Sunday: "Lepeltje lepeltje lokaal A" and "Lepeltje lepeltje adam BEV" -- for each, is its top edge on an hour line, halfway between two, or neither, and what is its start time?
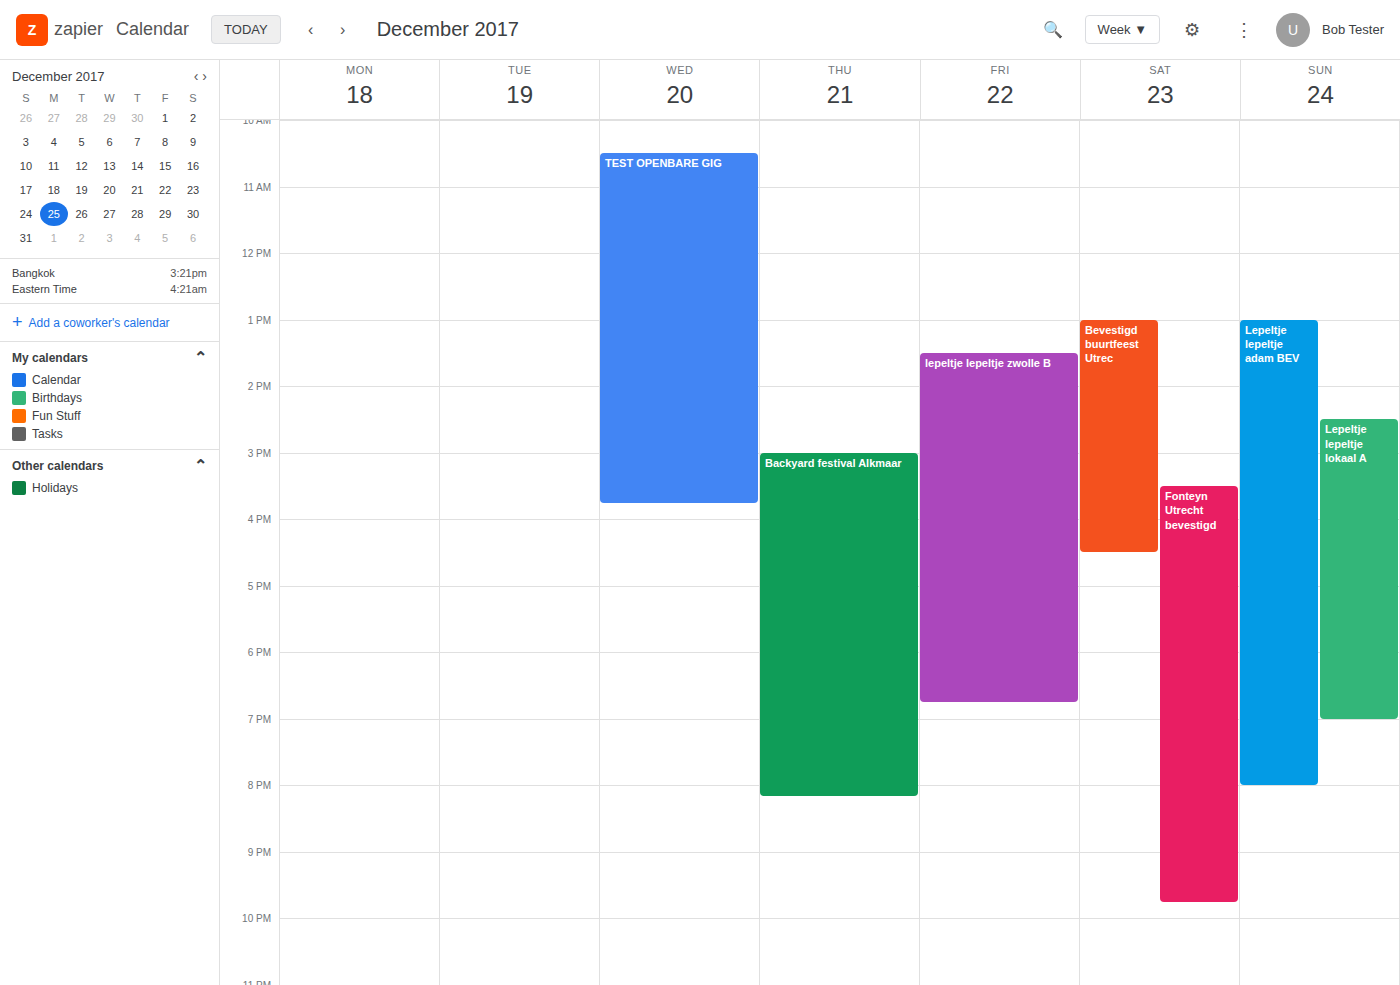
"Lepeltje lepeltje lokaal A": 2:30 PM, halfway between the 2 PM and 3 PM lines. "Lepeltje lepeltje adam BEV": 1:00 PM, exactly on the 1 PM line.